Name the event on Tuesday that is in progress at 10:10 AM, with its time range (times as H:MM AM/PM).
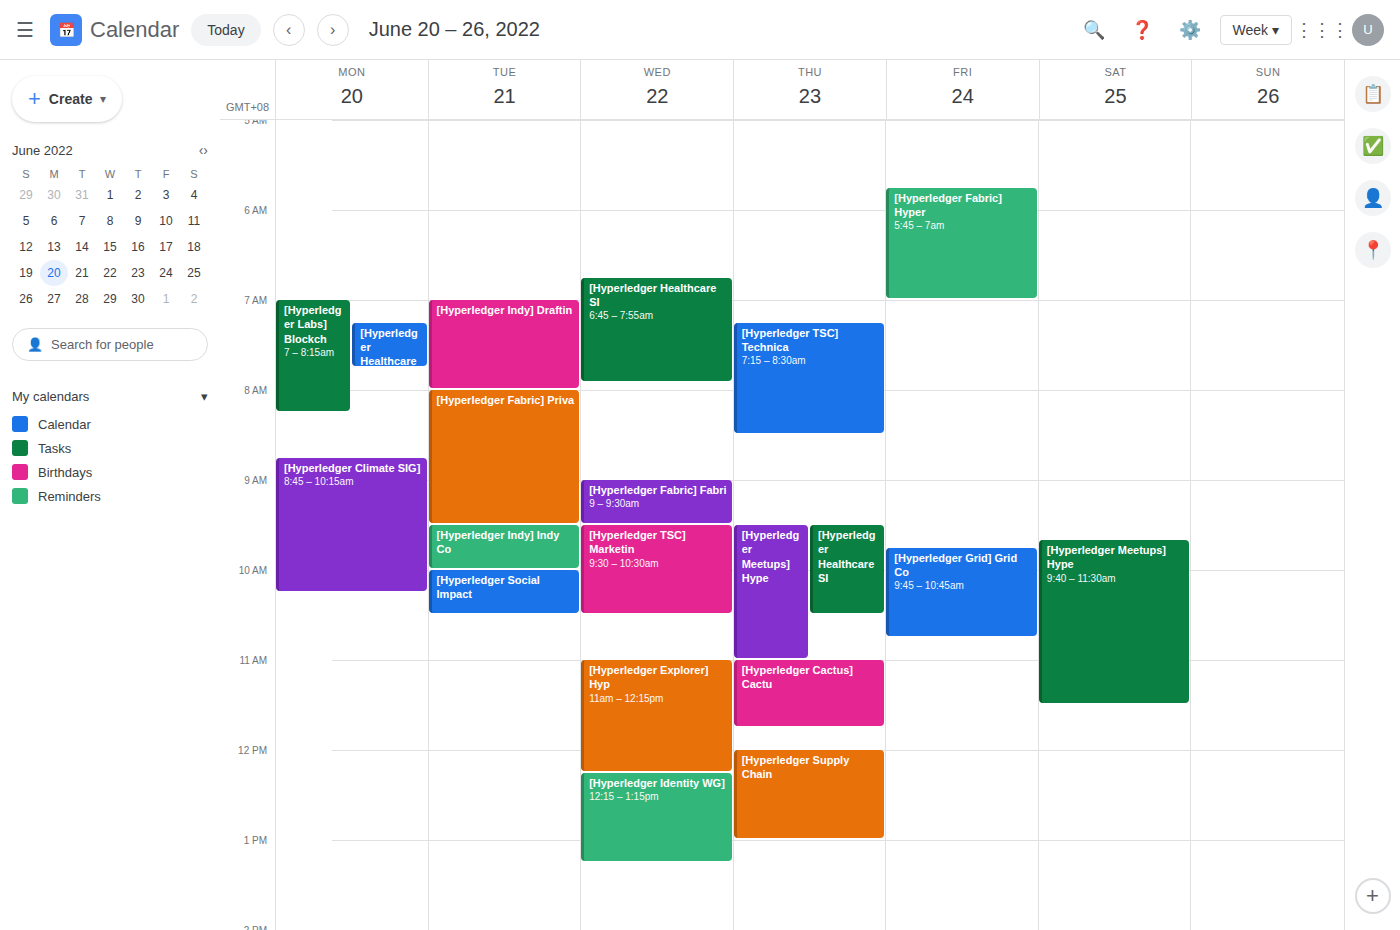
"[Hyperledger Social Impact", 10:00 AM to 10:30 AM